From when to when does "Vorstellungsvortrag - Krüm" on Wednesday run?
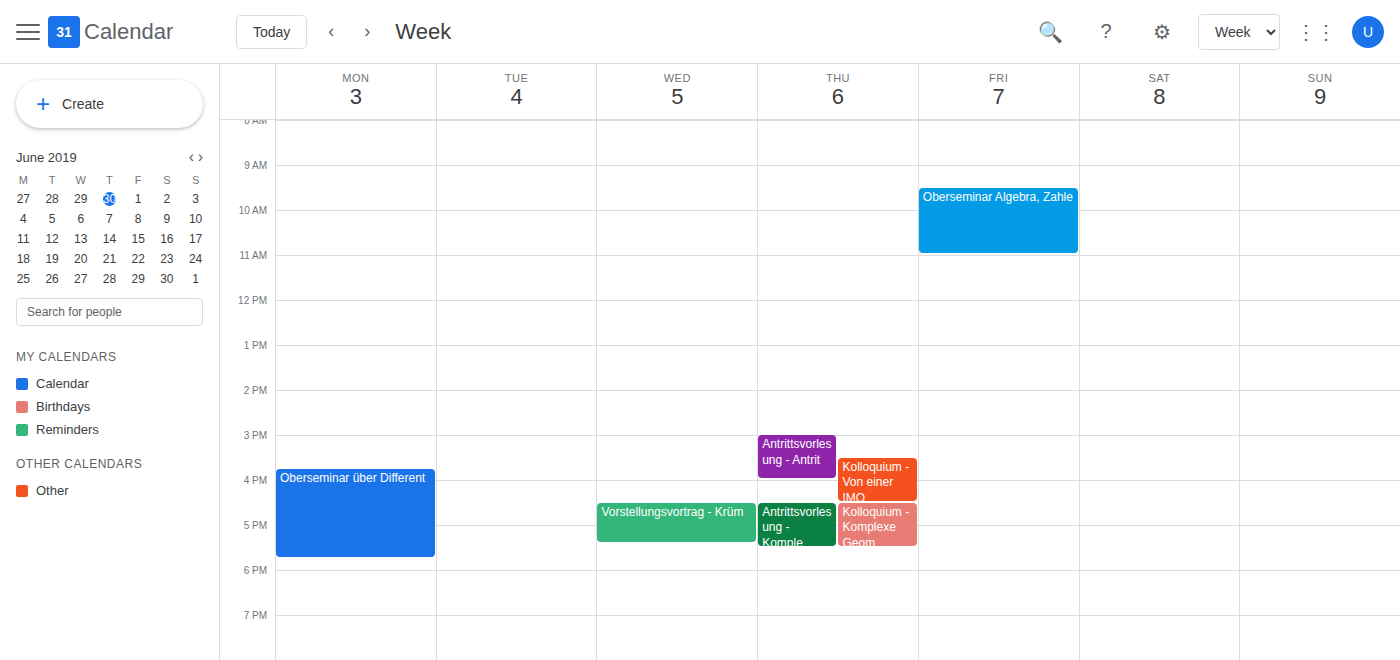
4:30 PM to 5:25 PM